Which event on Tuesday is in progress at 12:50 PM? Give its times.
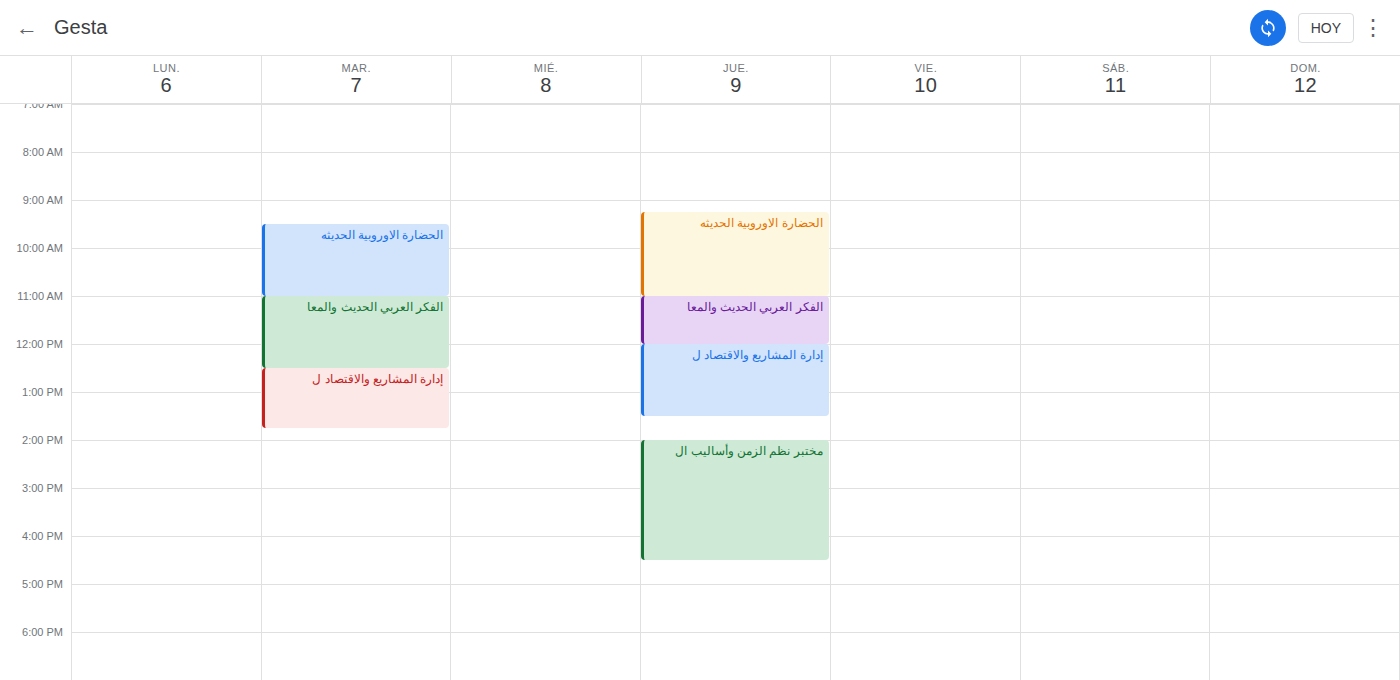
"إدارة المشاريع والاقتصاد ل", 12:30 PM to 1:45 PM